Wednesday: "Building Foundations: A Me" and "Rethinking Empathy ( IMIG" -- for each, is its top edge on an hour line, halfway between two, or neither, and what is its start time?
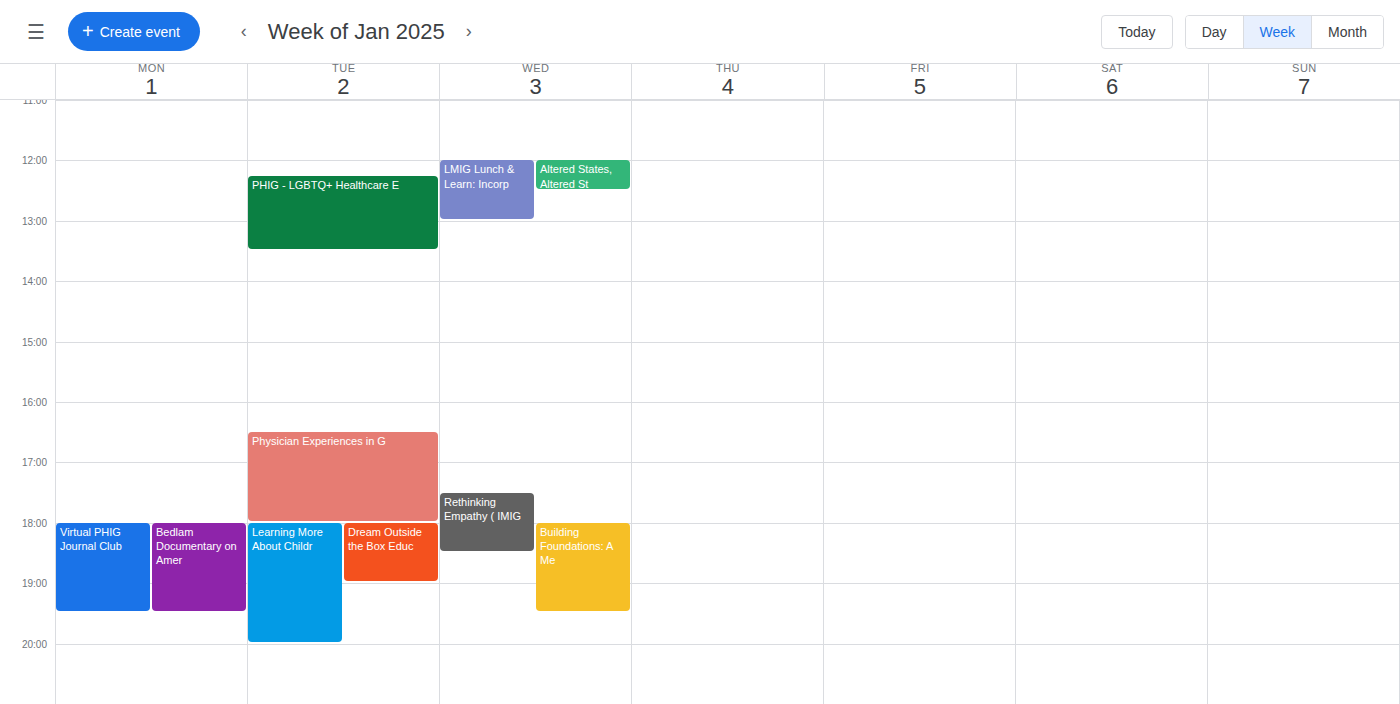
"Building Foundations: A Me": 6:00 PM, exactly on the 6 PM line. "Rethinking Empathy ( IMIG": 5:30 PM, halfway between the 5 PM and 6 PM lines.